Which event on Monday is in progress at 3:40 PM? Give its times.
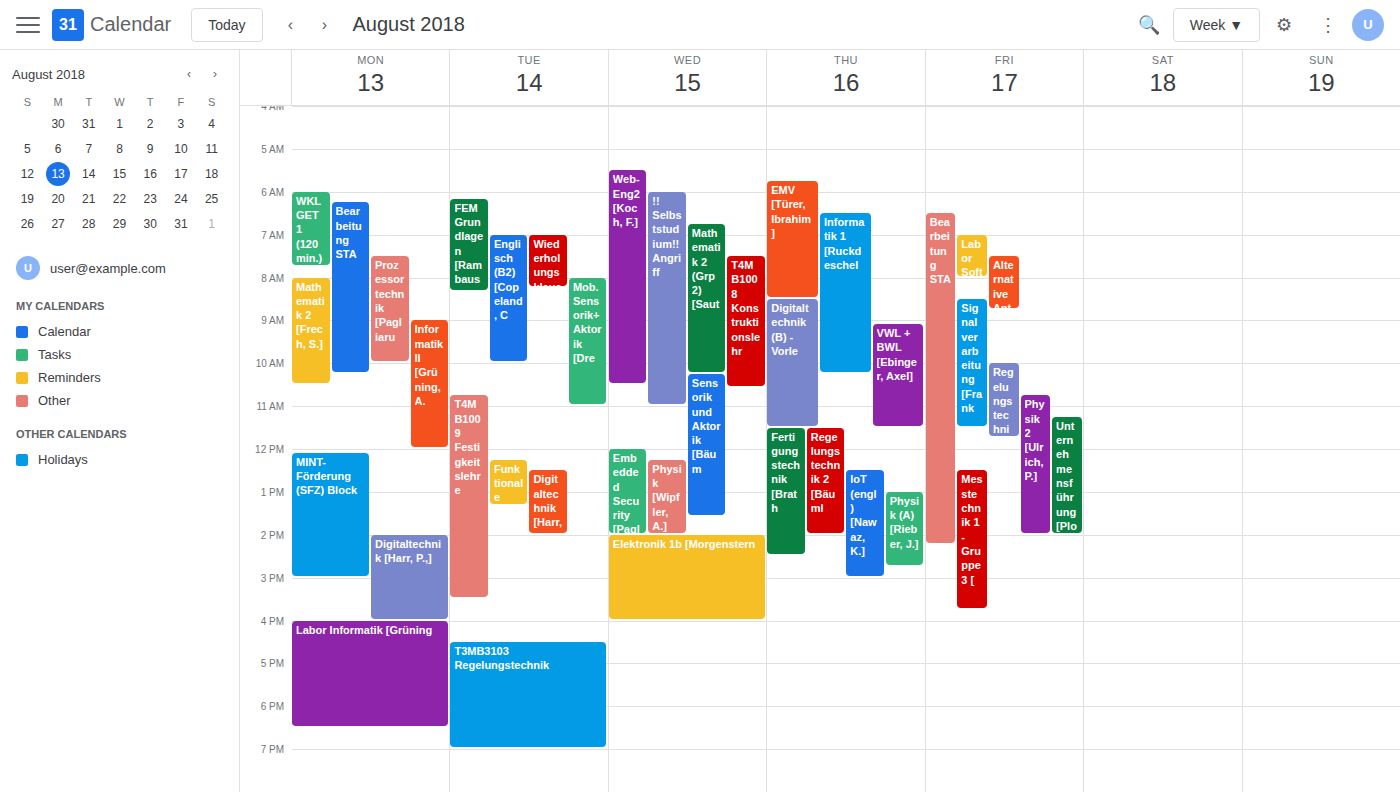
"Digitaltechnik [Harr, P.,]", 2:00 PM to 4:00 PM